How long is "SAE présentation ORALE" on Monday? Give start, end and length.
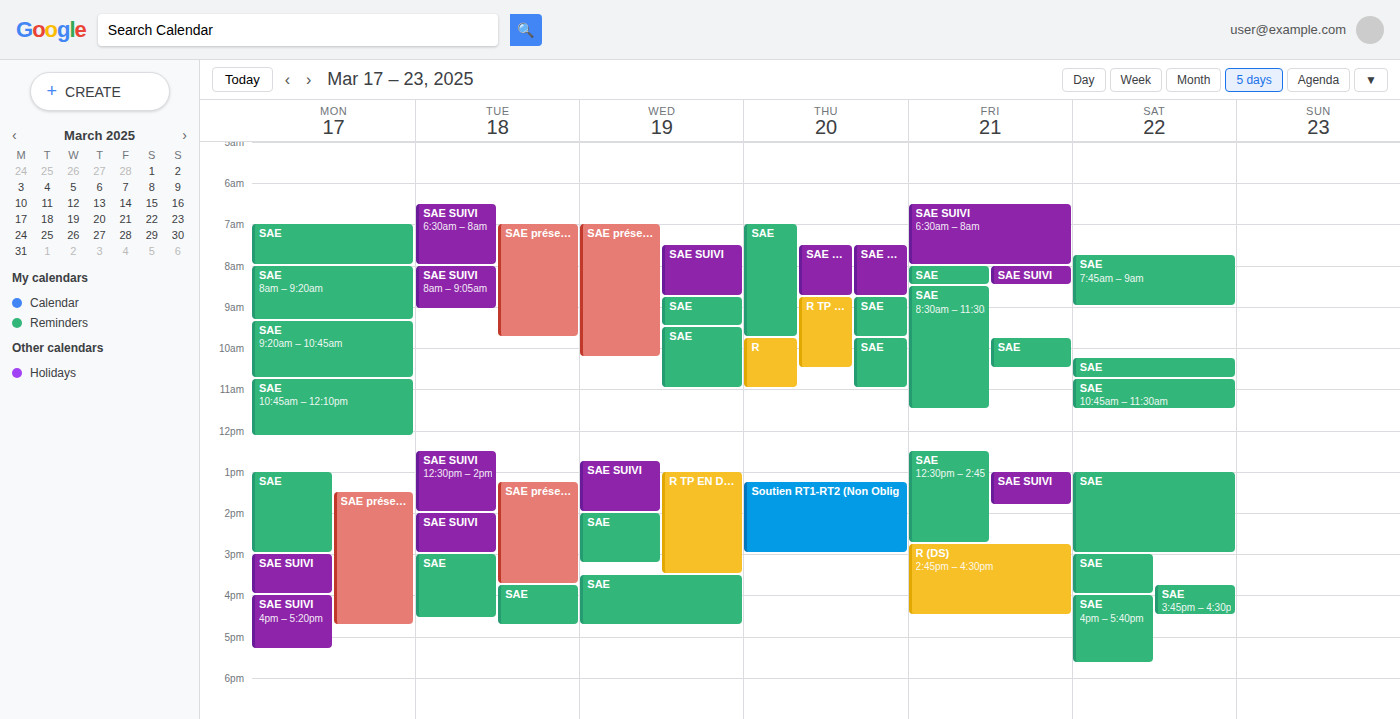
1:30 PM to 4:45 PM, 3 hours 15 minutes